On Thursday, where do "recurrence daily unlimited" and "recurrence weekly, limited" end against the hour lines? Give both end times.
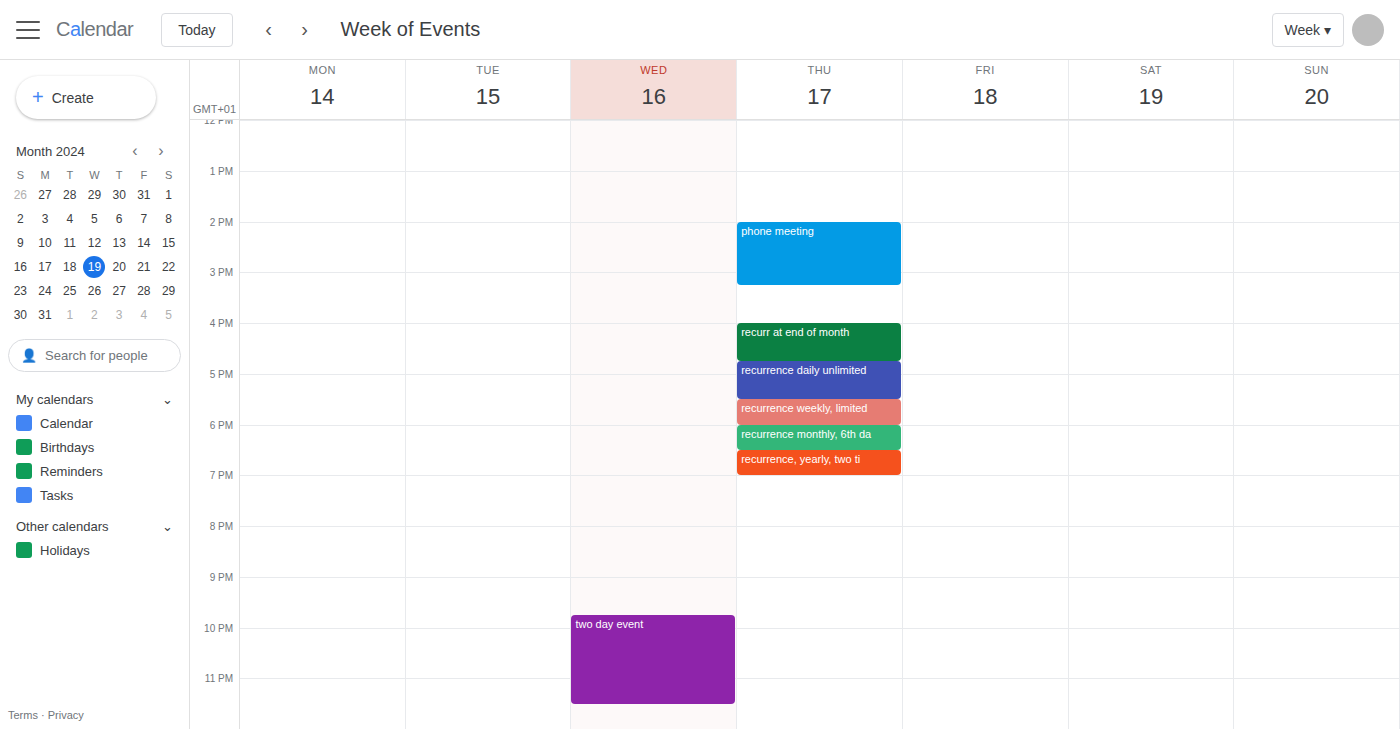
"recurrence daily unlimited": 17:30, halfway between the 17:00 and 18:00 lines. "recurrence weekly, limited": 18:00, exactly on the 18:00 line.